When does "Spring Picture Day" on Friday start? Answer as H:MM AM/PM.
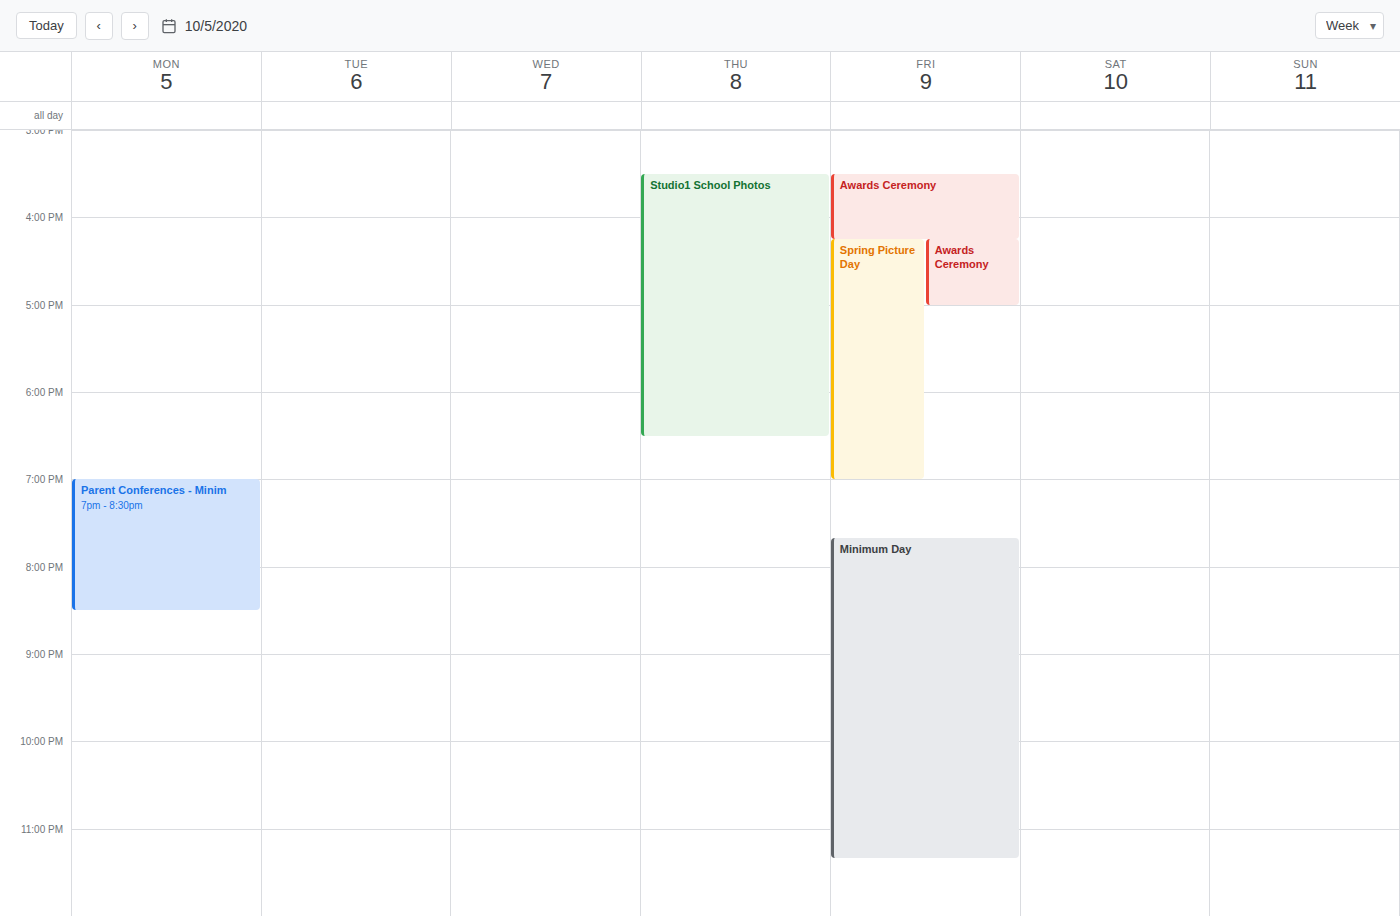
4:15 PM